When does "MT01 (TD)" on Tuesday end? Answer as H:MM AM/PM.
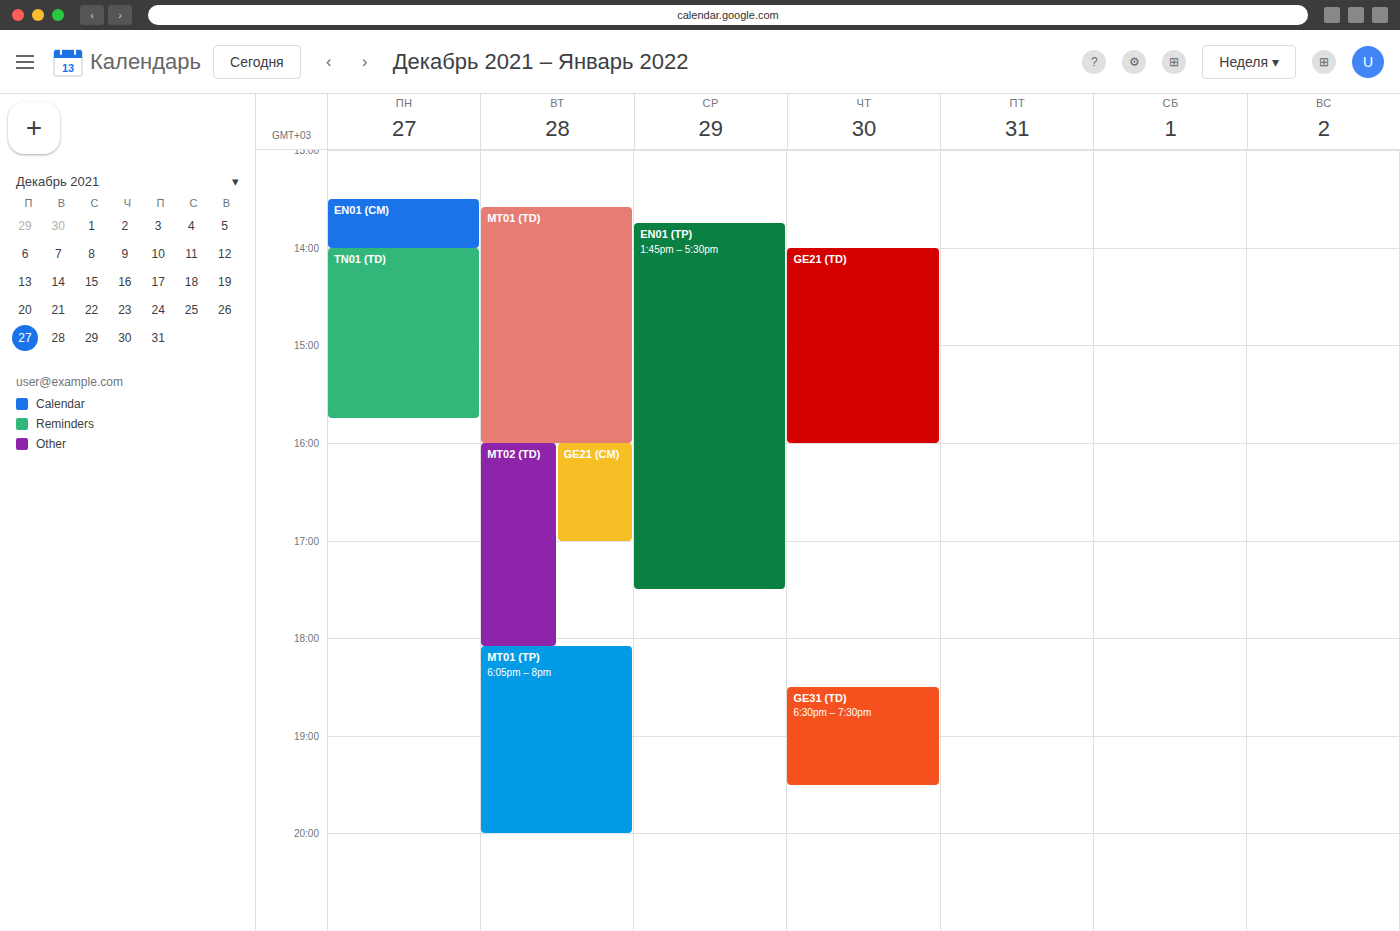
4:00 PM